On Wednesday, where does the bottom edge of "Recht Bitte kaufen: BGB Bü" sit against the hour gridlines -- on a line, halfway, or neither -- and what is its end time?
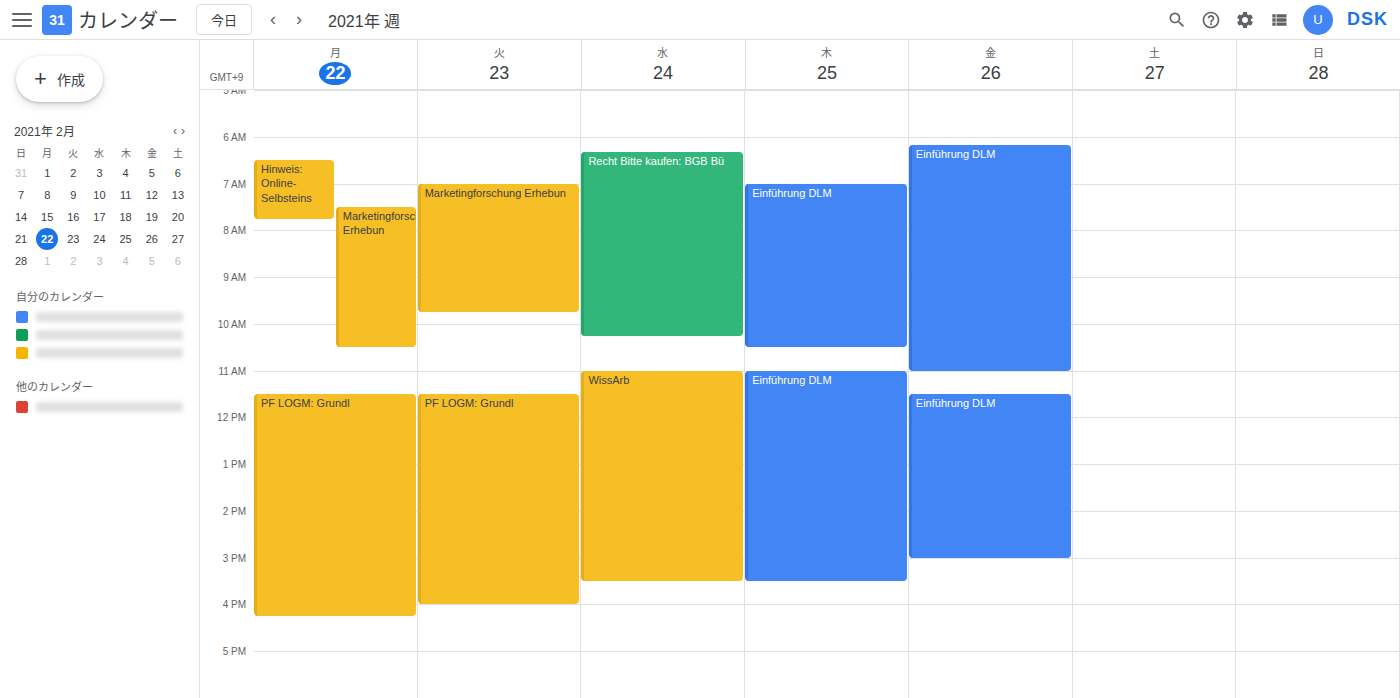
10:15 AM -- neither: a quarter of the way from the 10 AM line to the 11 AM line.